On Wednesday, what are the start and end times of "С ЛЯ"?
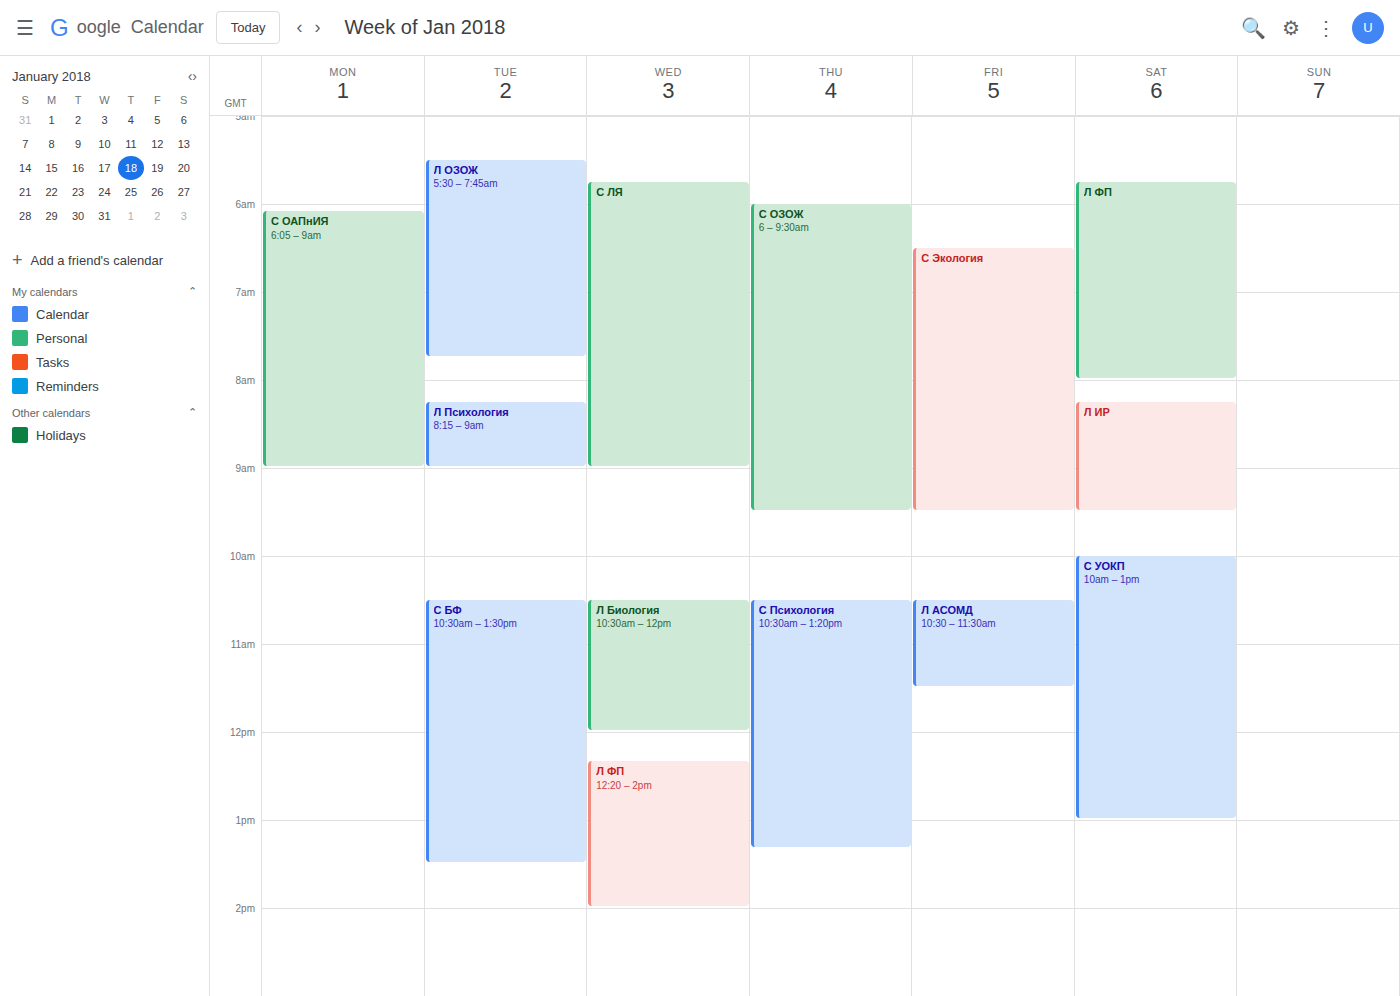
5:45 AM to 9:00 AM